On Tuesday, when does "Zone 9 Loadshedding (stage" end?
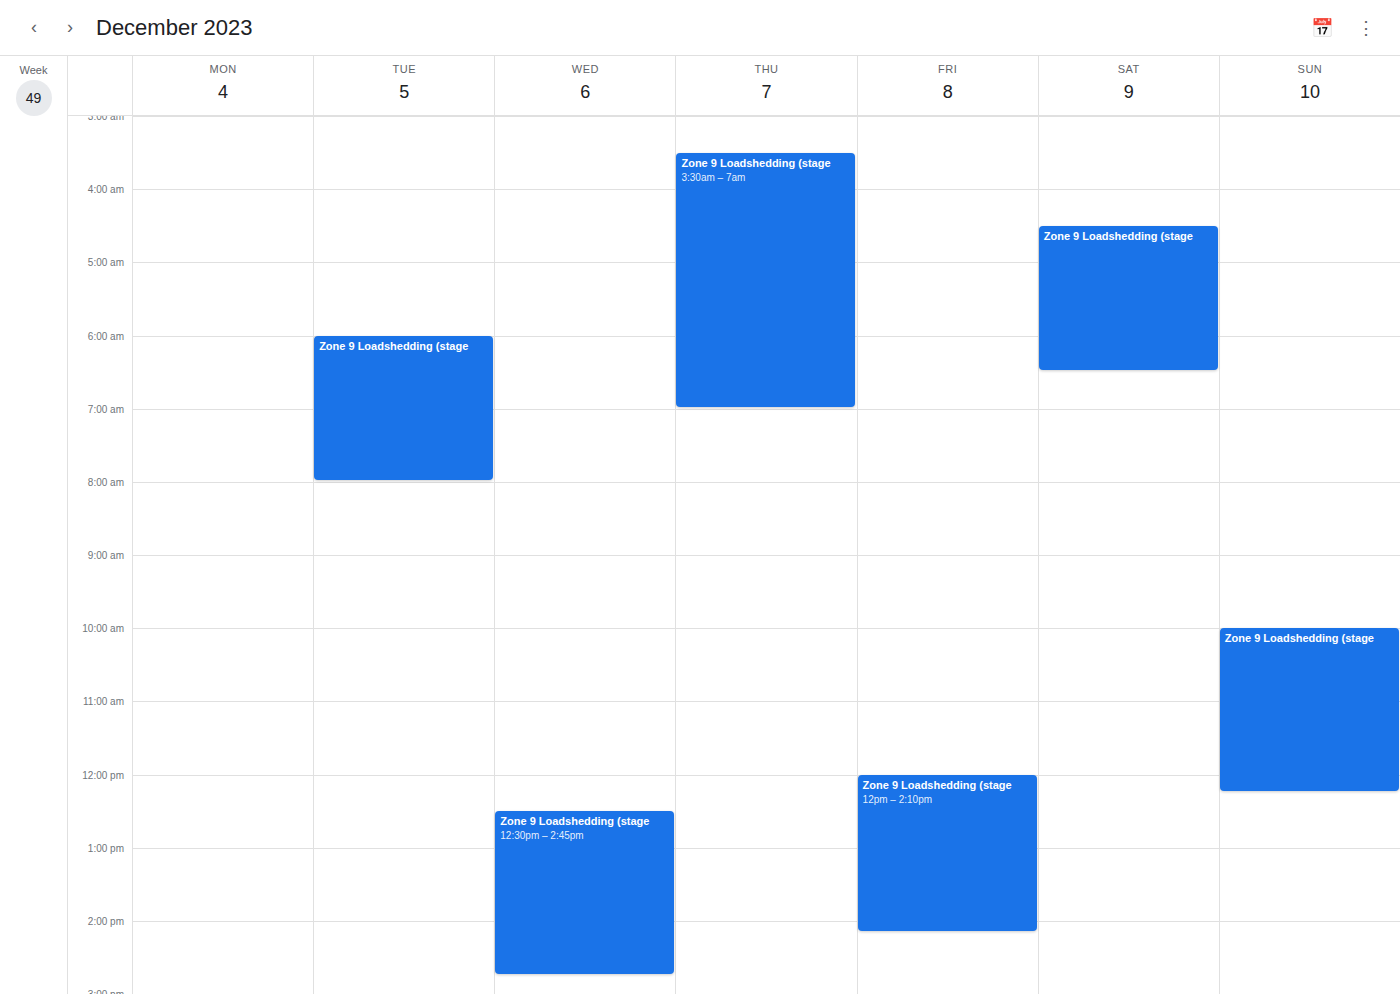
8:00 AM